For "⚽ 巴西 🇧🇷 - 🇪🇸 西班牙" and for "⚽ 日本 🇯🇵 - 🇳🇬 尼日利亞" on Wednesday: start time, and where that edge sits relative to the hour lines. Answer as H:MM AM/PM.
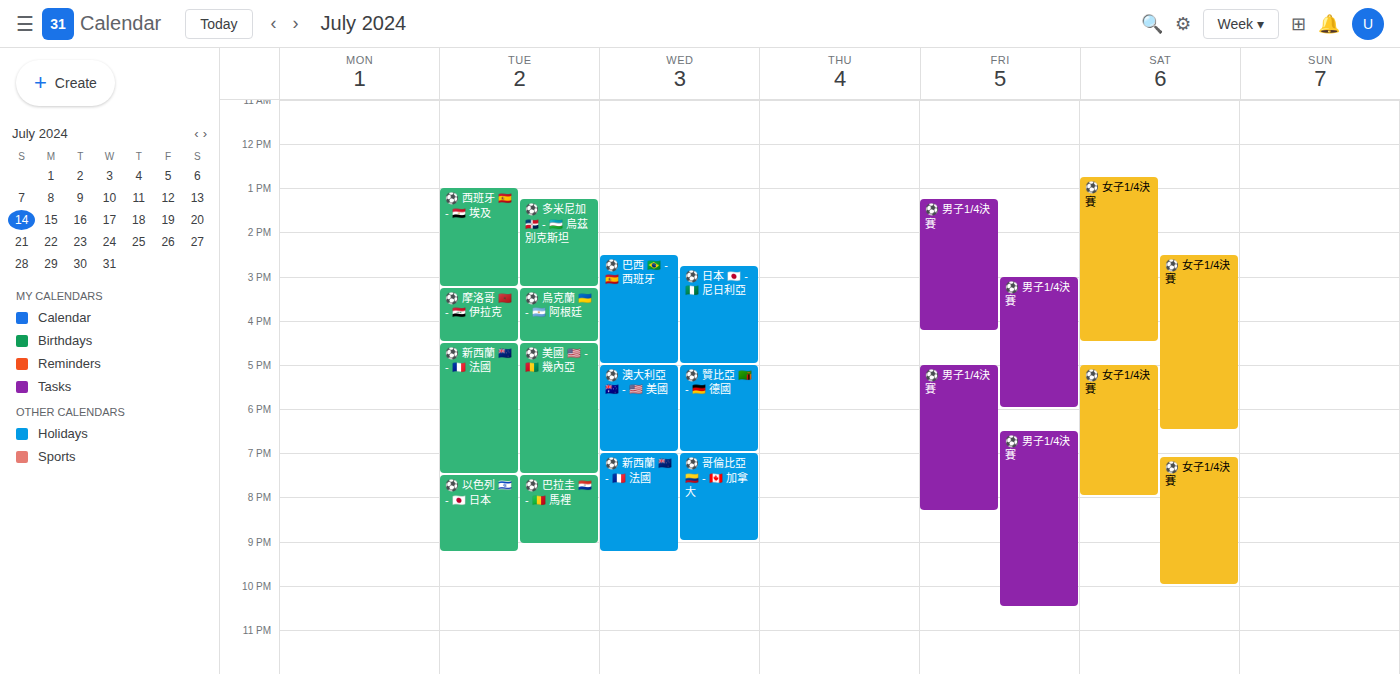
"⚽ 巴西 🇧🇷 - 🇪🇸 西班牙": 2:30 PM, halfway between the 2 PM and 3 PM lines. "⚽ 日本 🇯🇵 - 🇳🇬 尼日利亞": 2:45 PM, neither: three quarters of the way from the 2 PM line to the 3 PM line.